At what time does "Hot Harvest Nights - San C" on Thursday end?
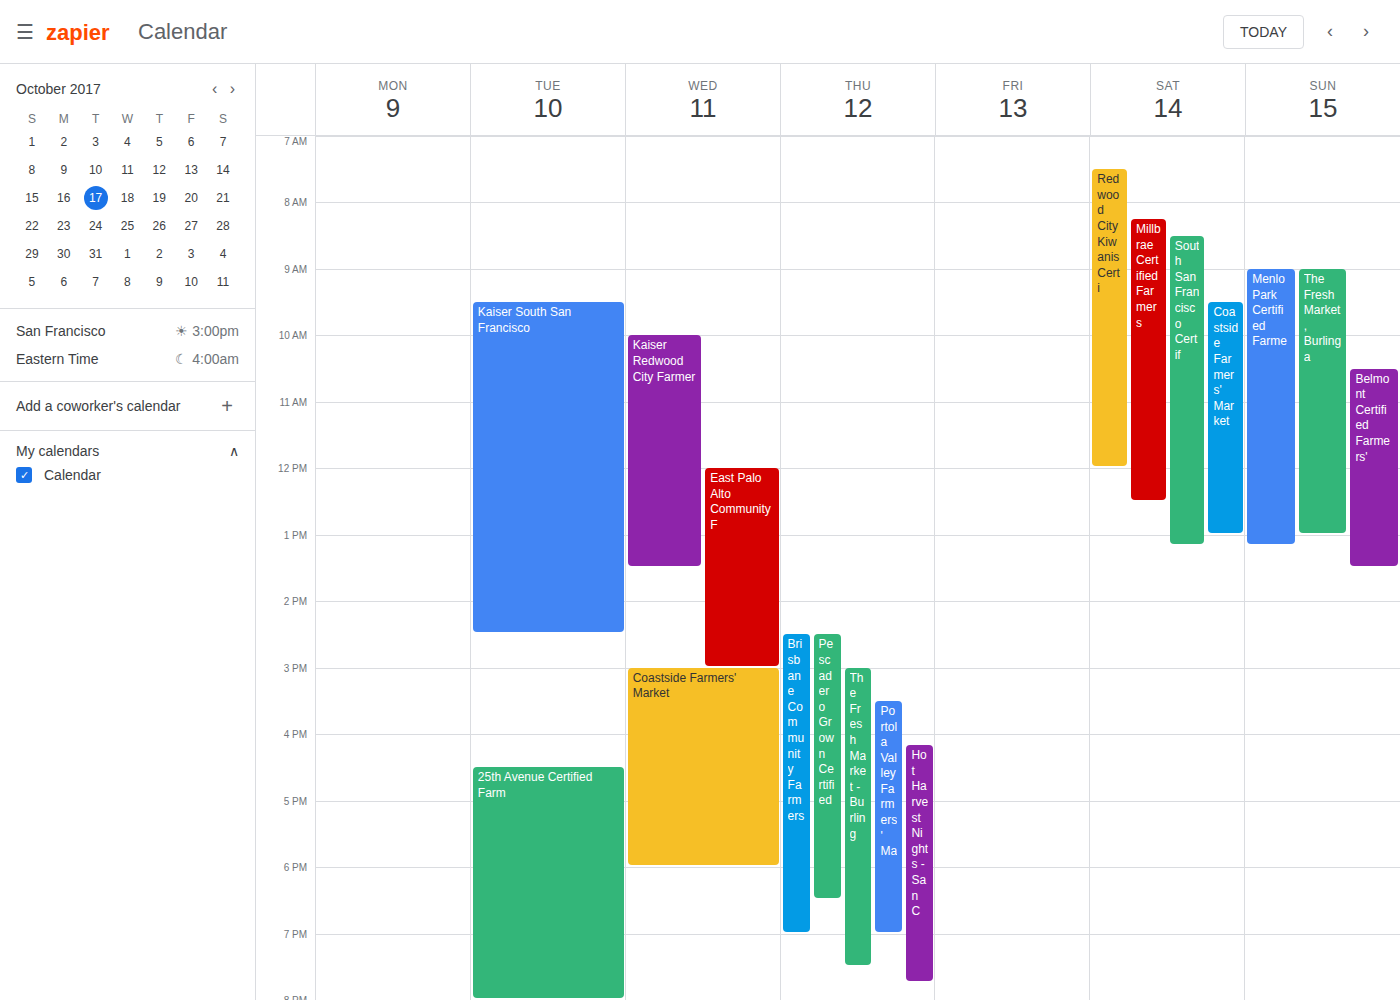
7:45 PM